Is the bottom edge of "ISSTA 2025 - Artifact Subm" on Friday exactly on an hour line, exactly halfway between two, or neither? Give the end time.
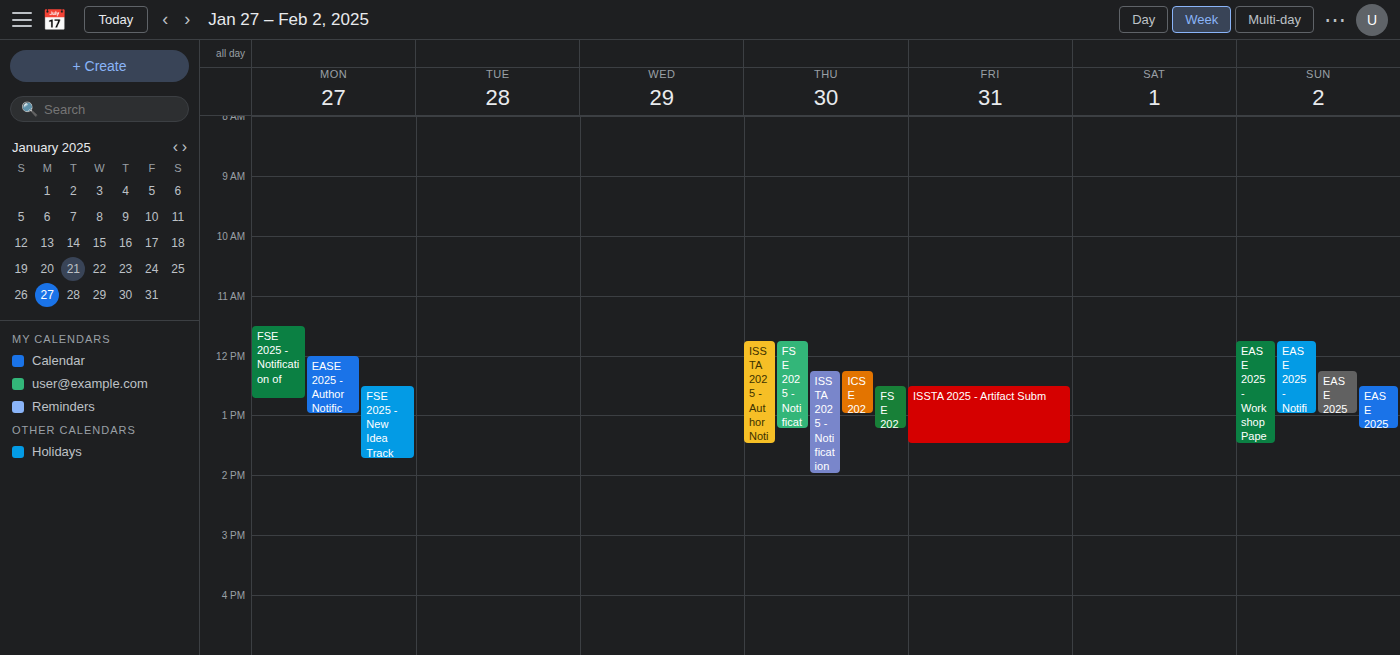
1:30 PM -- halfway between the 1 PM and 2 PM lines.